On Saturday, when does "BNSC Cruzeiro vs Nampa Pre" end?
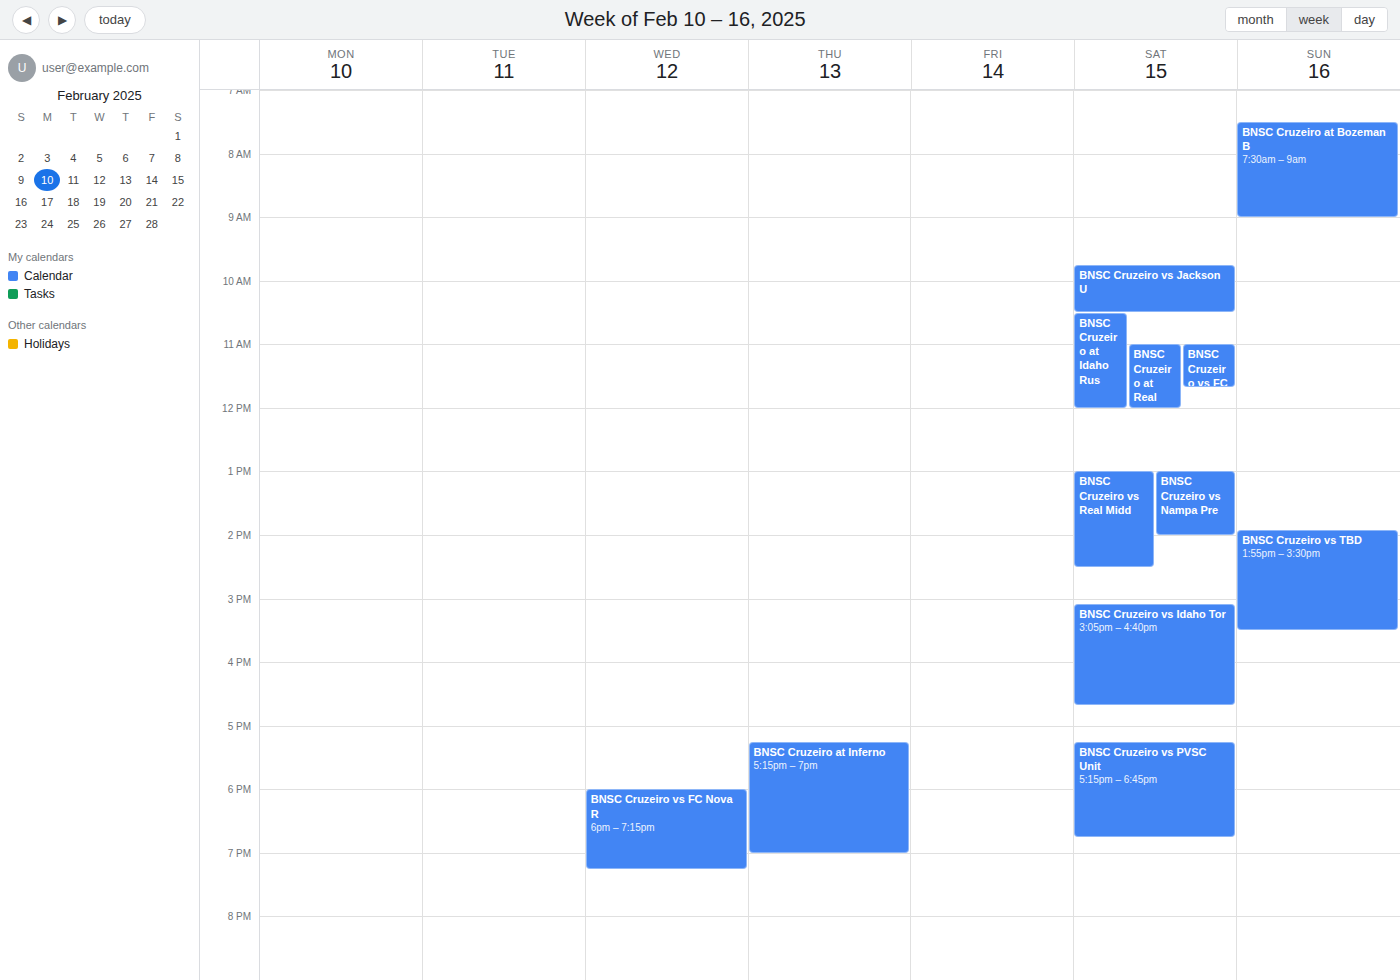
2:00 PM